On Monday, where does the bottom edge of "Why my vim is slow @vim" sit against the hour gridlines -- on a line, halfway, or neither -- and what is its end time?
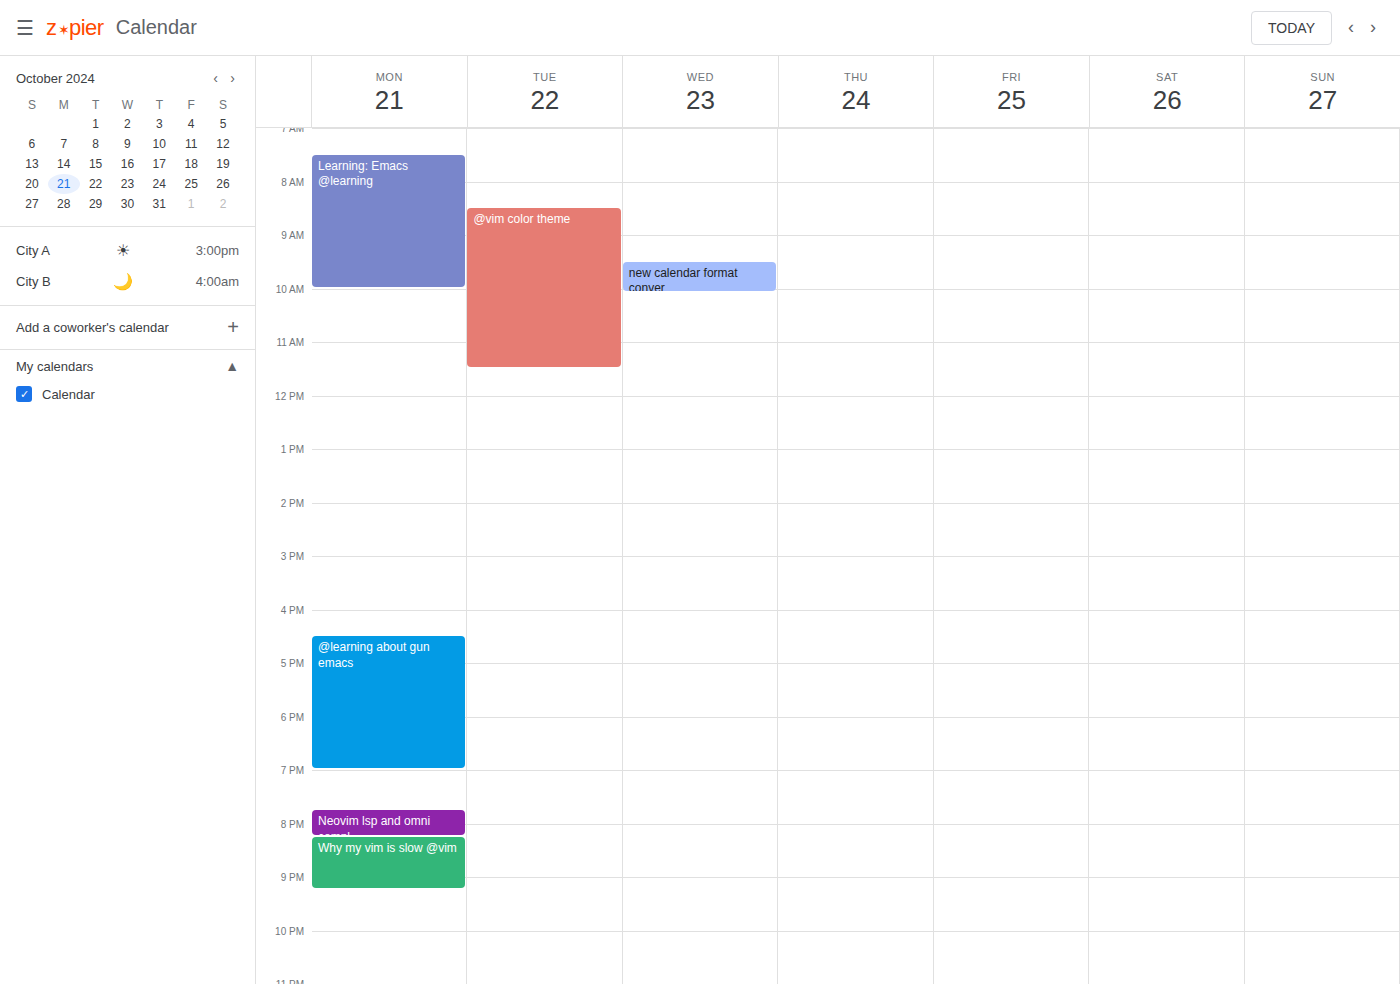
9:15 PM -- neither: a quarter of the way from the 9 PM line to the 10 PM line.